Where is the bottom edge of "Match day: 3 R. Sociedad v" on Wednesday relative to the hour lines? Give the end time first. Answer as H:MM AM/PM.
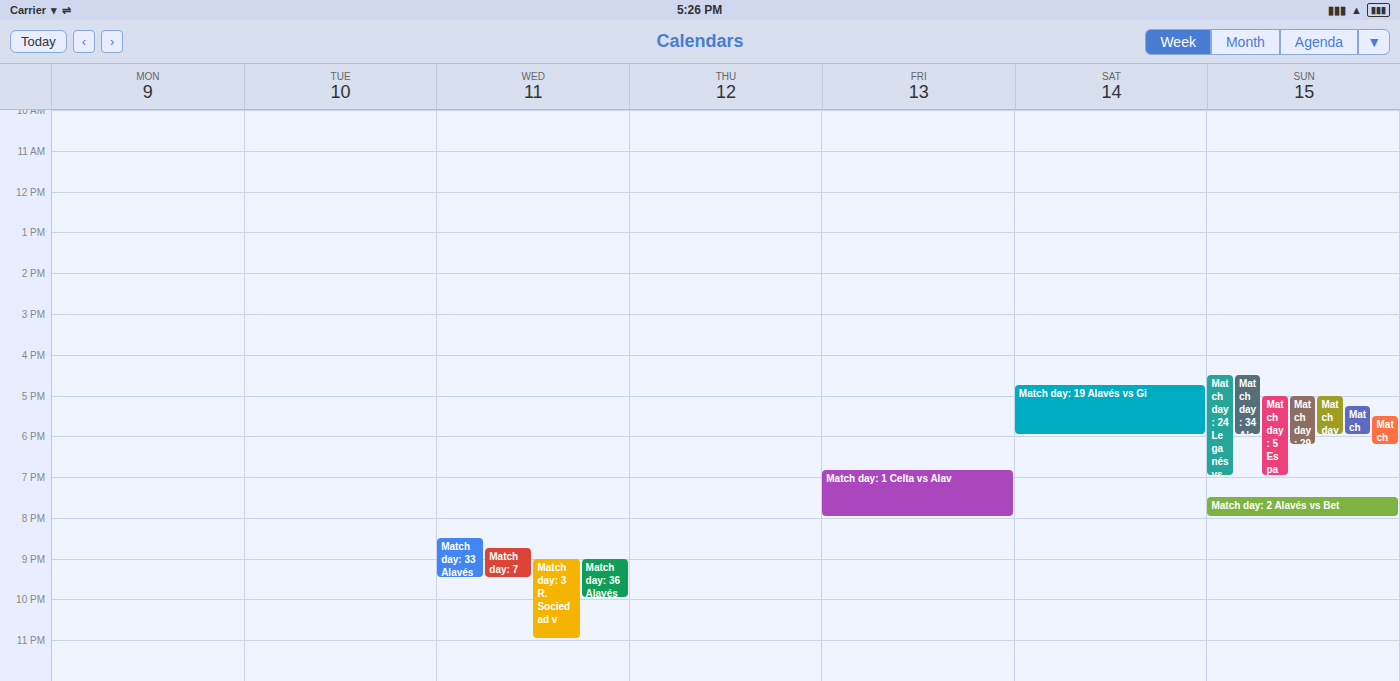
11:00 PM -- exactly on the 11 PM line.